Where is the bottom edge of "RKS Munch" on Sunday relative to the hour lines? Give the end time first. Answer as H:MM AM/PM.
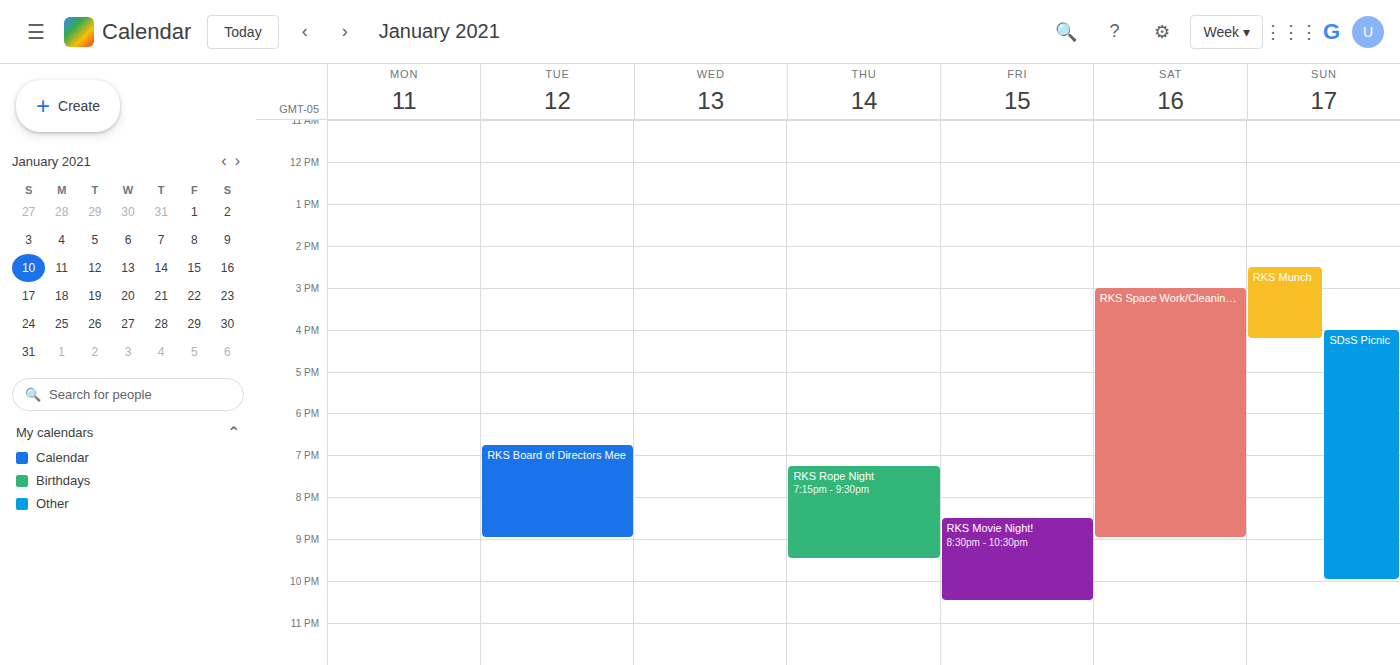
4:15 PM -- neither: a quarter of the way from the 4 PM line to the 5 PM line.